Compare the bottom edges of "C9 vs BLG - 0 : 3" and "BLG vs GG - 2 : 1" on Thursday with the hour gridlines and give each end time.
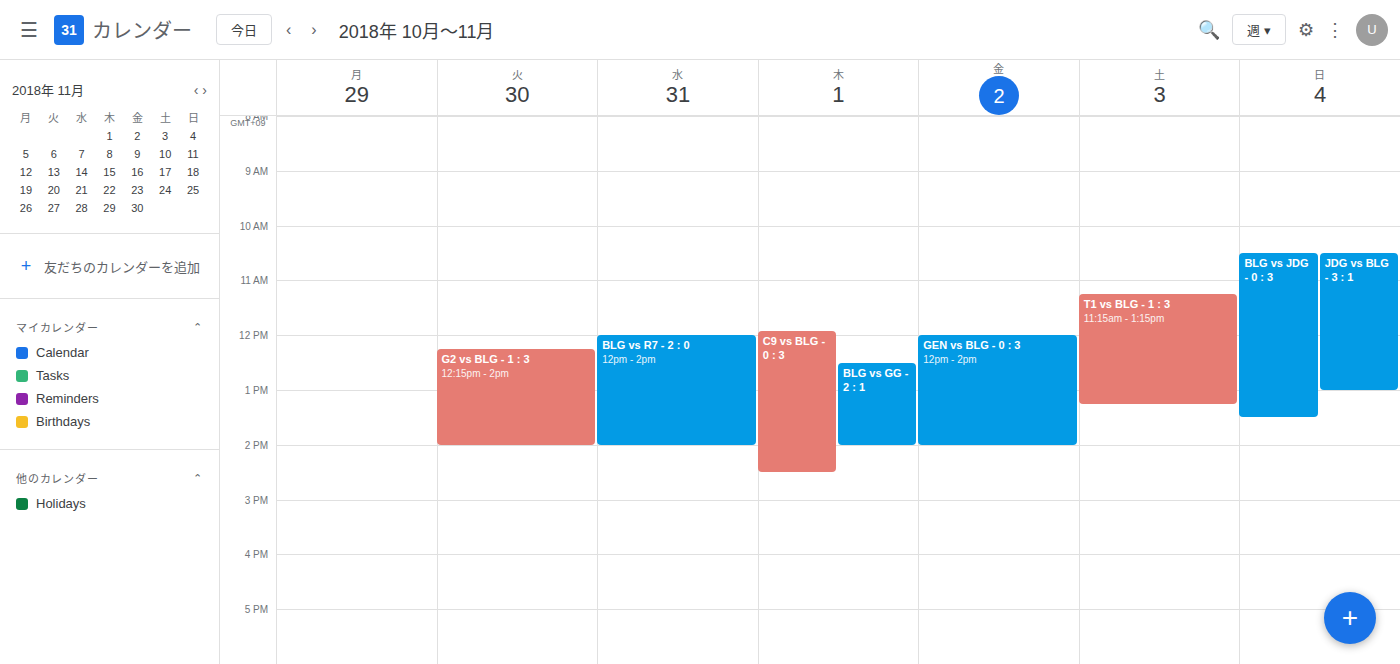
"C9 vs BLG - 0 : 3": 2:30 PM, halfway between the 2 PM and 3 PM lines. "BLG vs GG - 2 : 1": 2:00 PM, exactly on the 2 PM line.